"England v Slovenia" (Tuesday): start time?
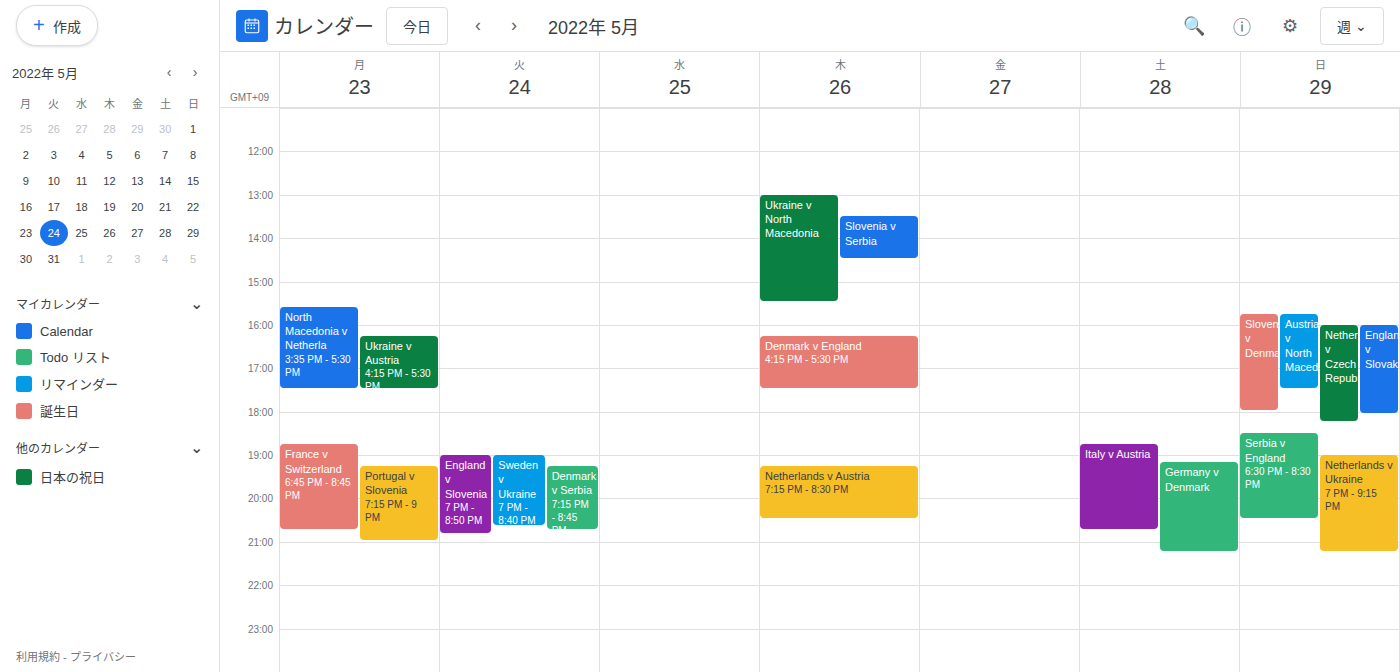
7:00 PM